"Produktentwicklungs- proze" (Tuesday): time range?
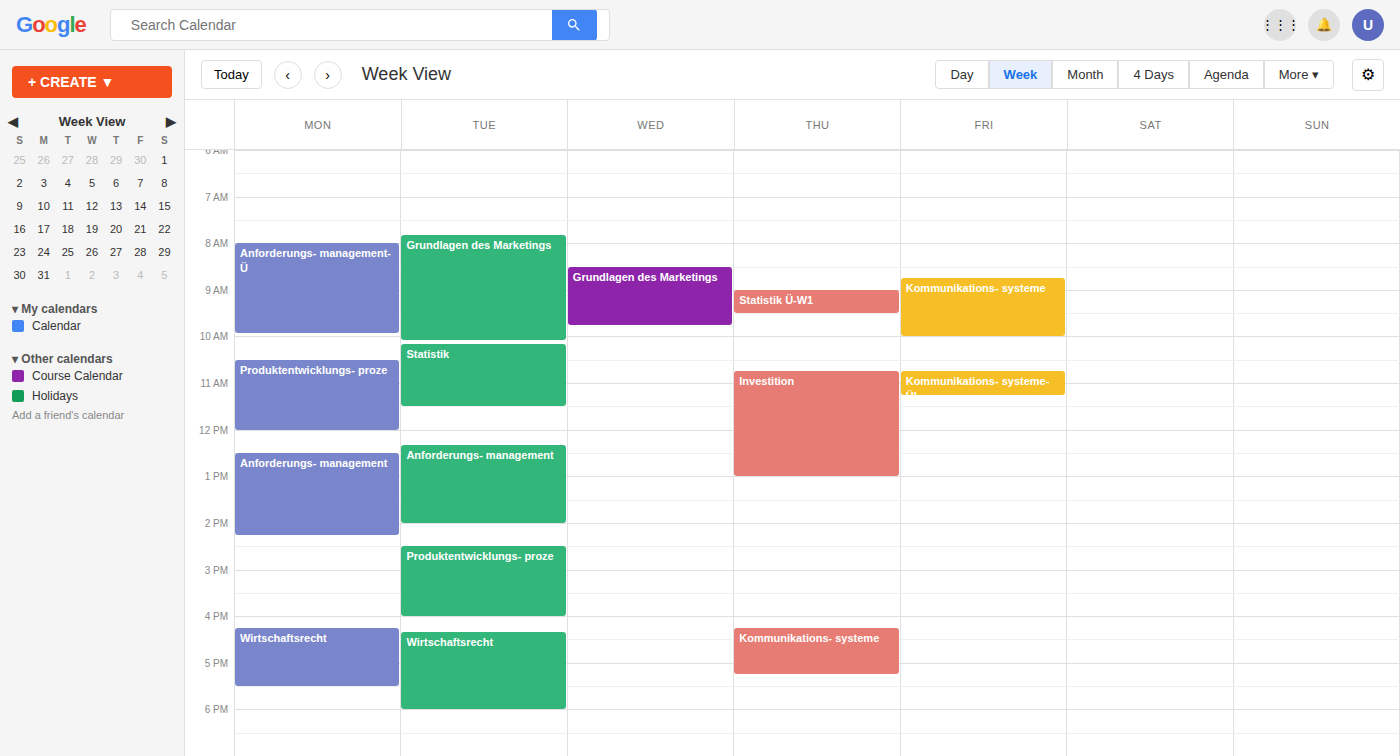
2:30 PM to 4:00 PM